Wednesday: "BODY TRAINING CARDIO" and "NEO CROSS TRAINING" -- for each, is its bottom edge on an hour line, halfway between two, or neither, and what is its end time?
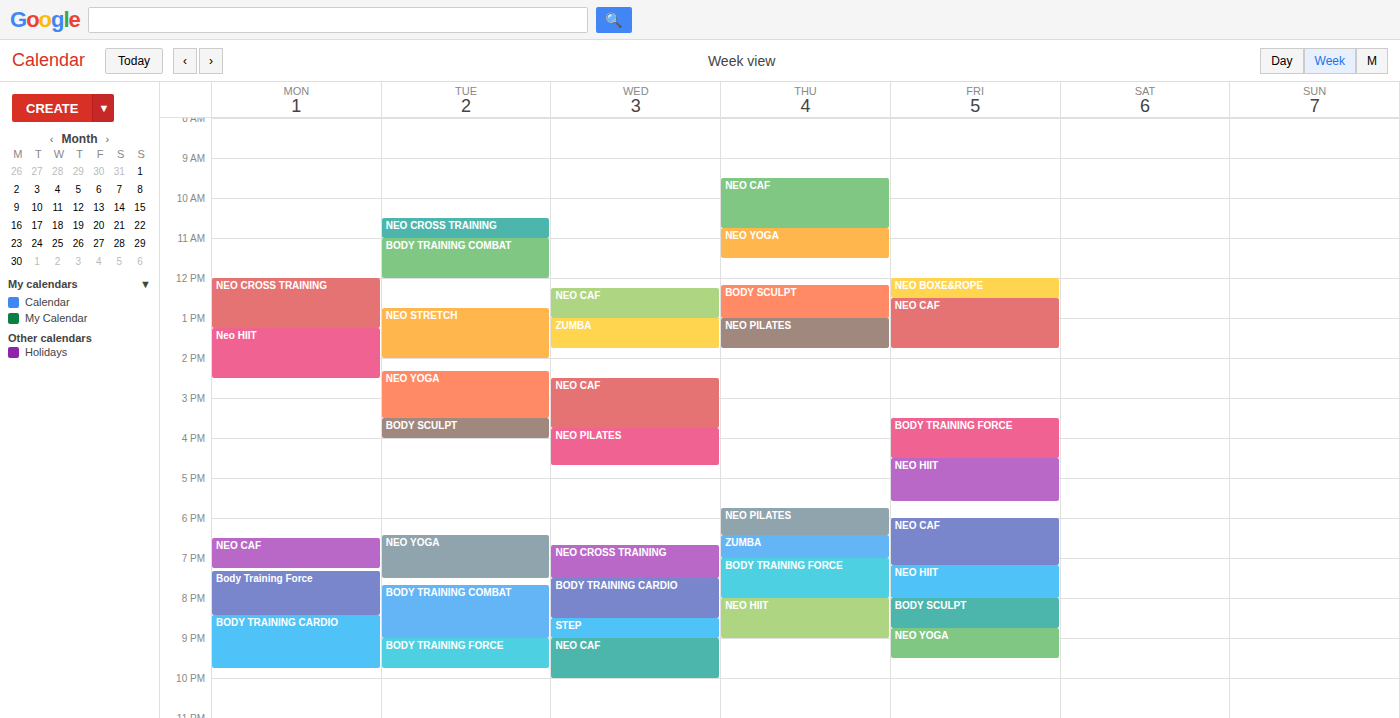
"BODY TRAINING CARDIO": 20:30, halfway between the 20:00 and 21:00 lines. "NEO CROSS TRAINING": 19:30, halfway between the 19:00 and 20:00 lines.